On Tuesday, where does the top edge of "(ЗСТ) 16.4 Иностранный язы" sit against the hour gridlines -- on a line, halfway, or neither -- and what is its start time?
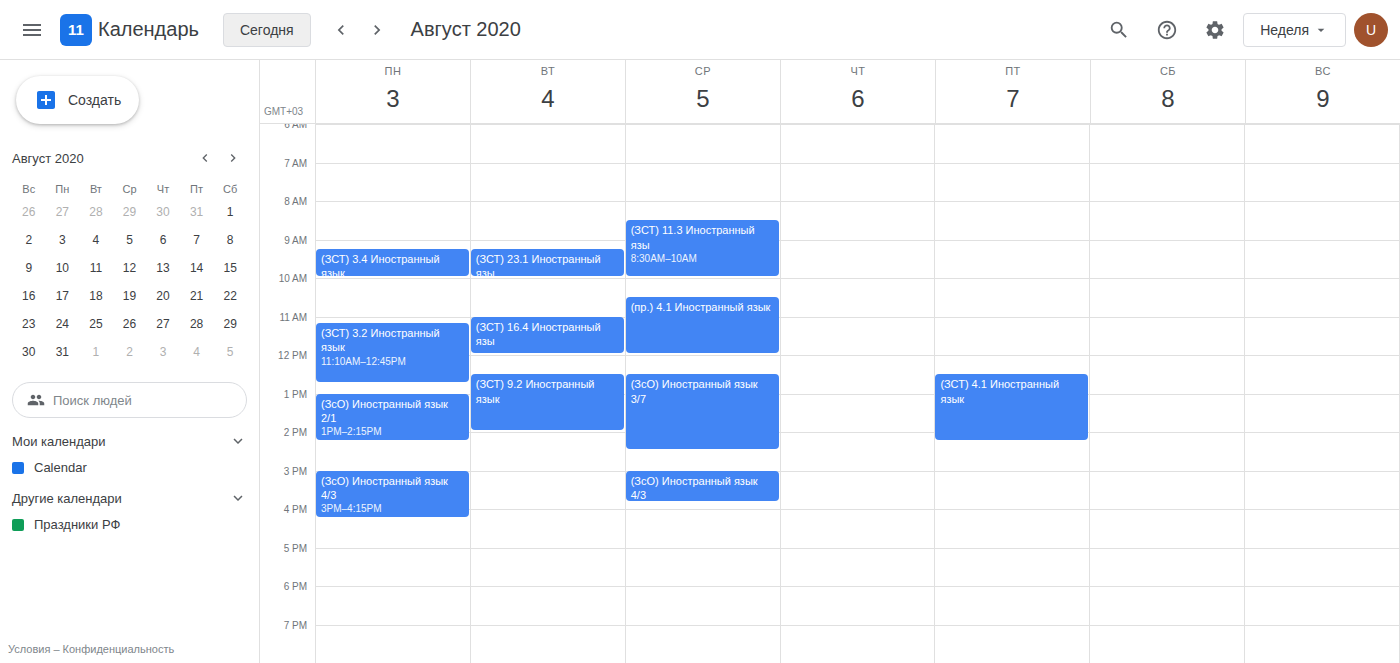
11:00 AM -- exactly on the 11 AM line.